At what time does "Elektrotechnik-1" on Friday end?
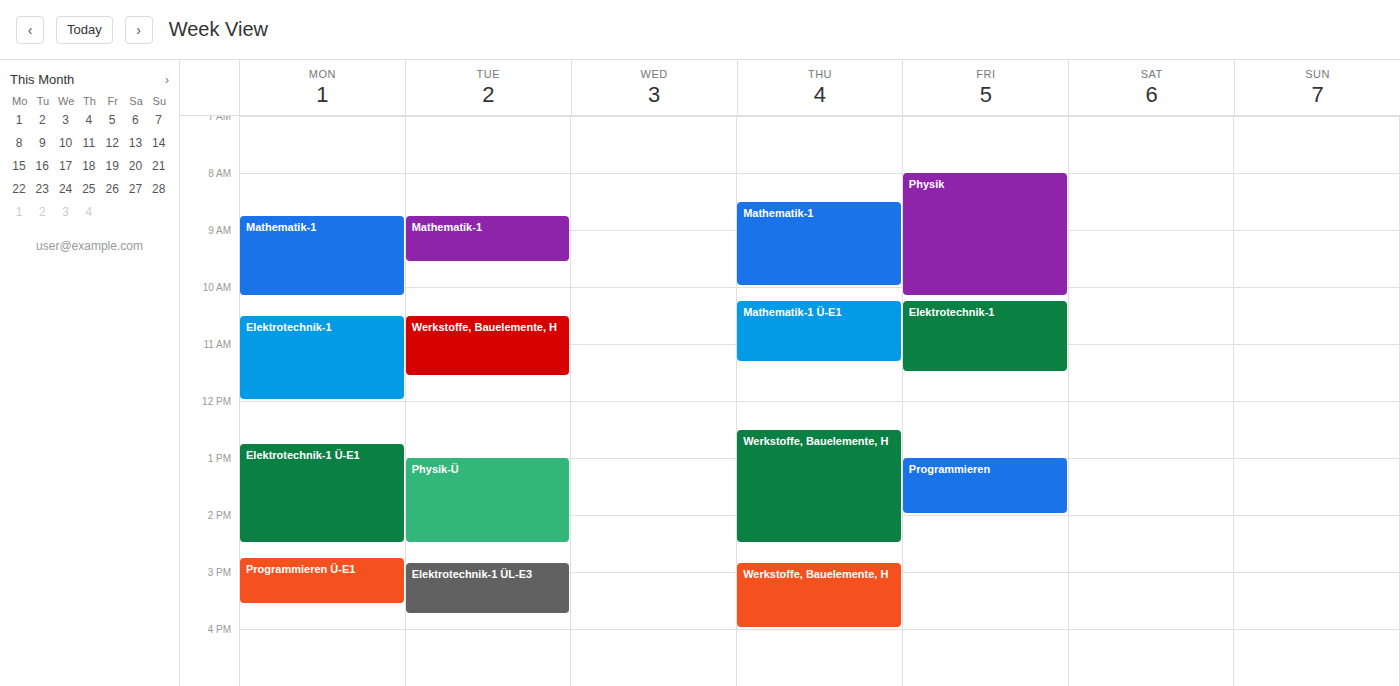
11:30 AM